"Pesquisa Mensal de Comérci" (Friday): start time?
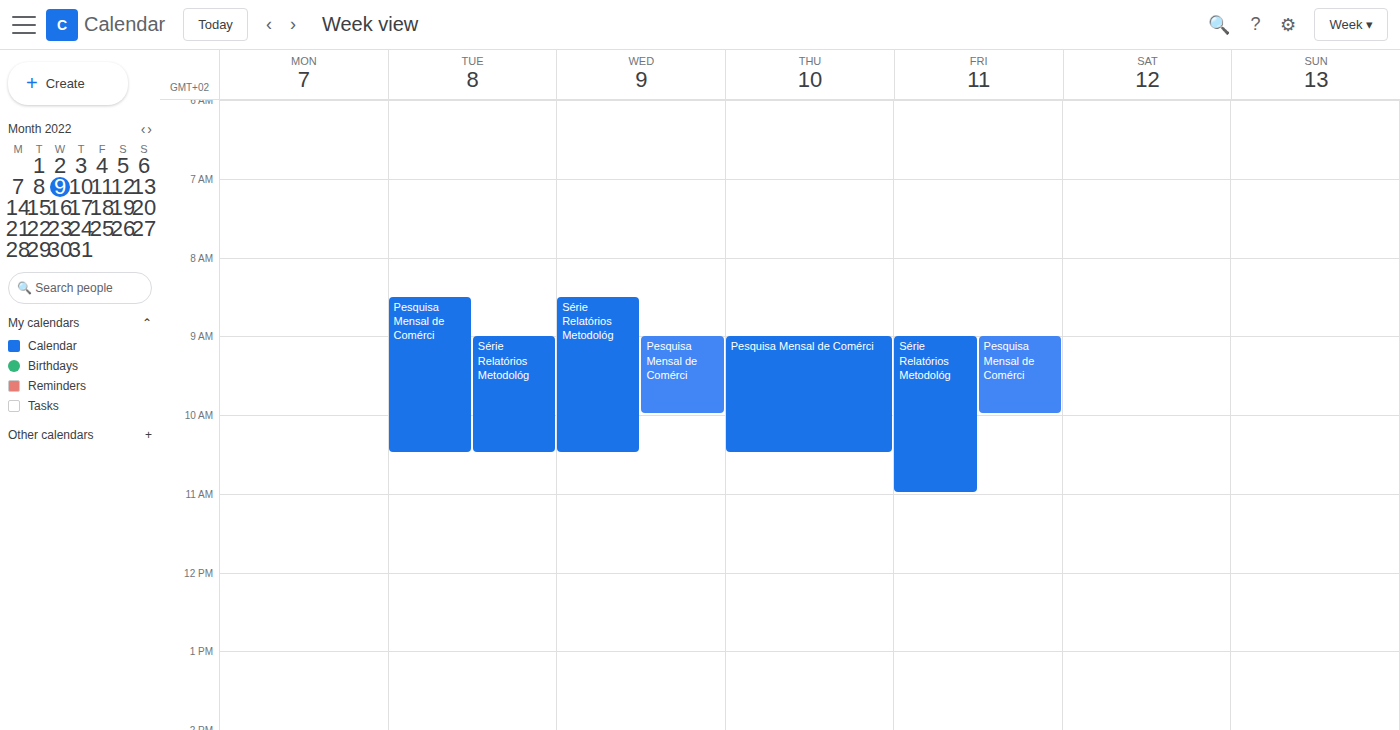
9:00 AM